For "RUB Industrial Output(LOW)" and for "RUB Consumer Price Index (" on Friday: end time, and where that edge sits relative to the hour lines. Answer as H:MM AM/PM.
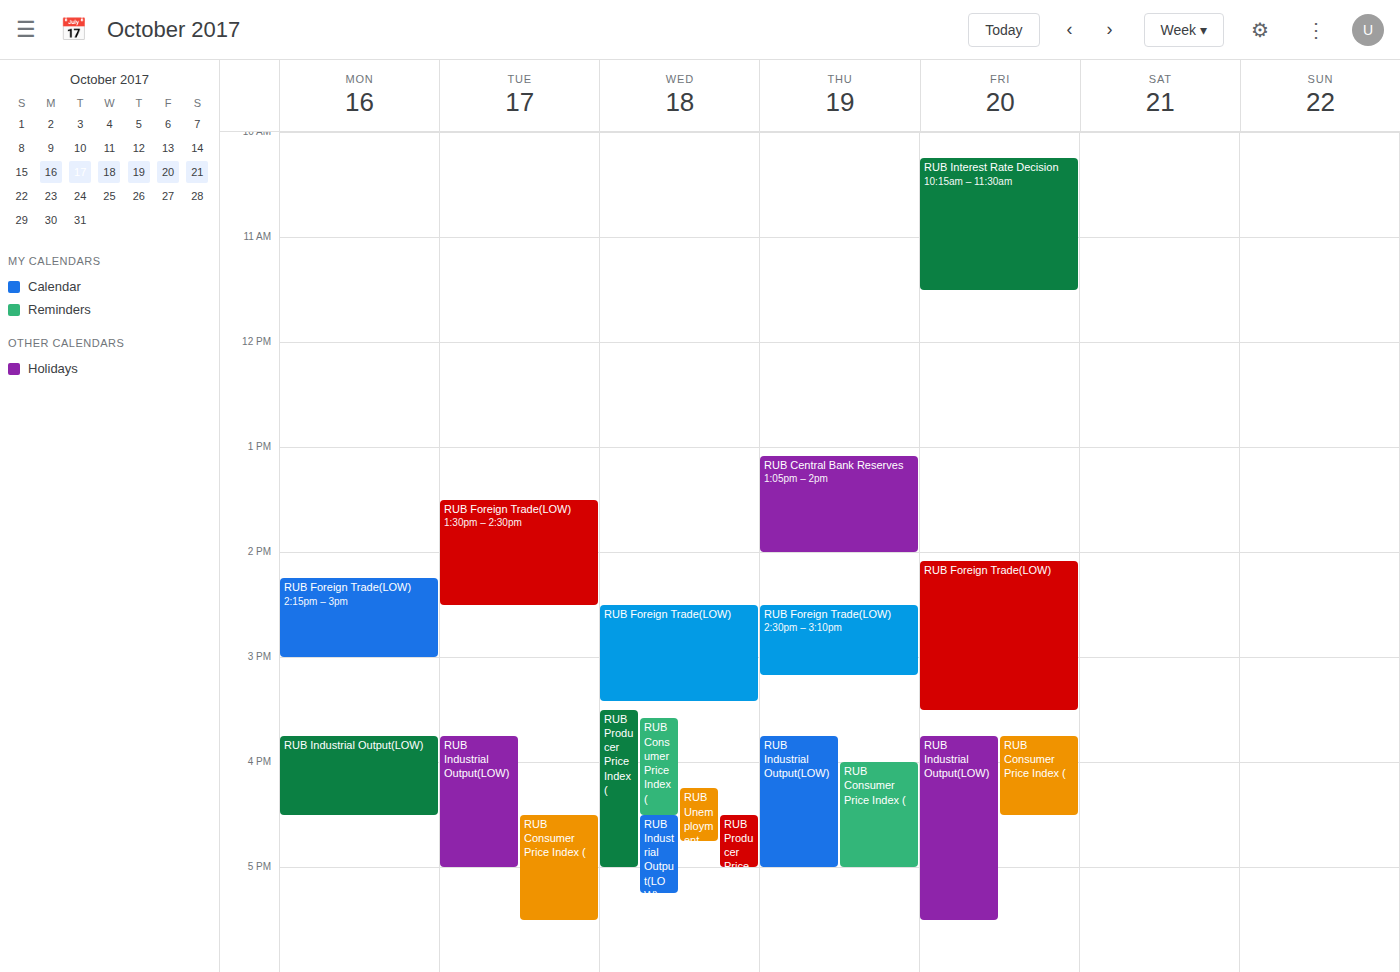
"RUB Industrial Output(LOW)": 5:30 PM, halfway between the 5 PM and 6 PM lines. "RUB Consumer Price Index (": 4:30 PM, halfway between the 4 PM and 5 PM lines.